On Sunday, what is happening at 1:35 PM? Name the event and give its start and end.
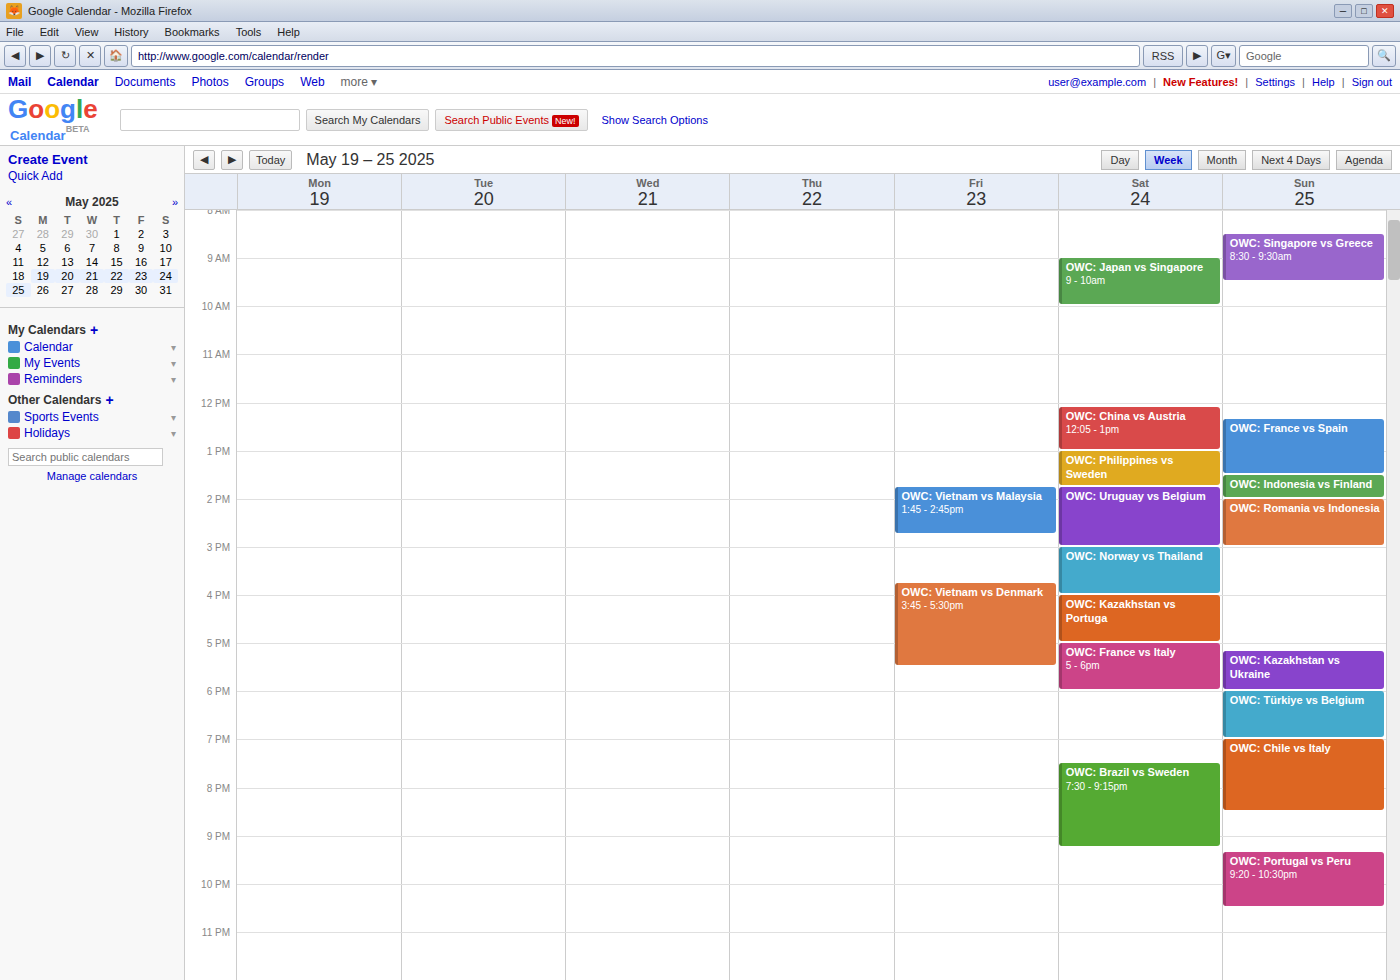
"OWC: Indonesia vs Finland", 1:30 PM to 2:00 PM